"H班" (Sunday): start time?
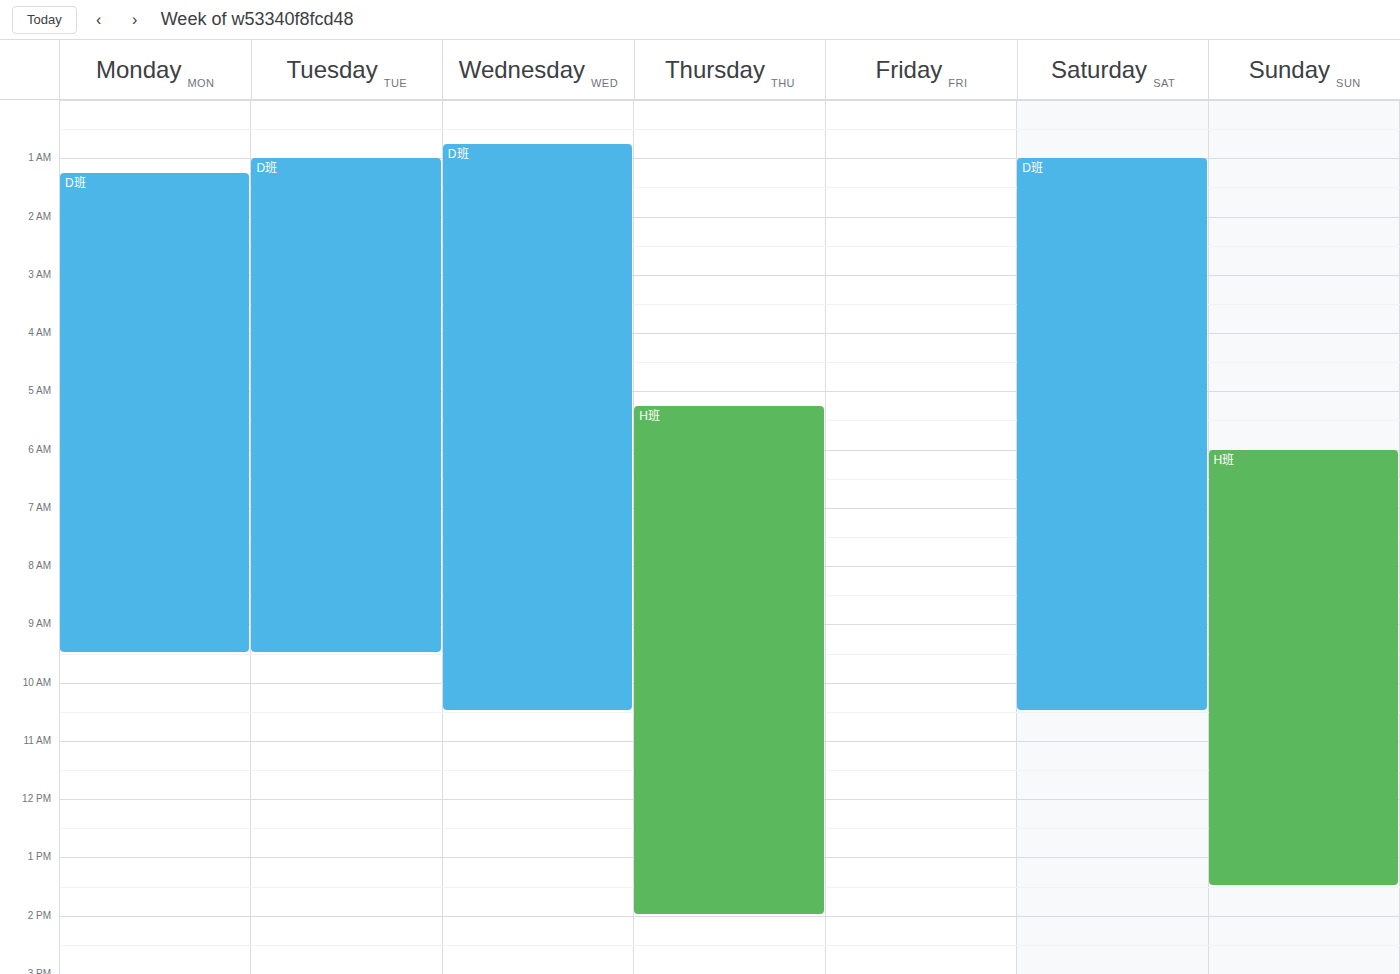
6:00 AM